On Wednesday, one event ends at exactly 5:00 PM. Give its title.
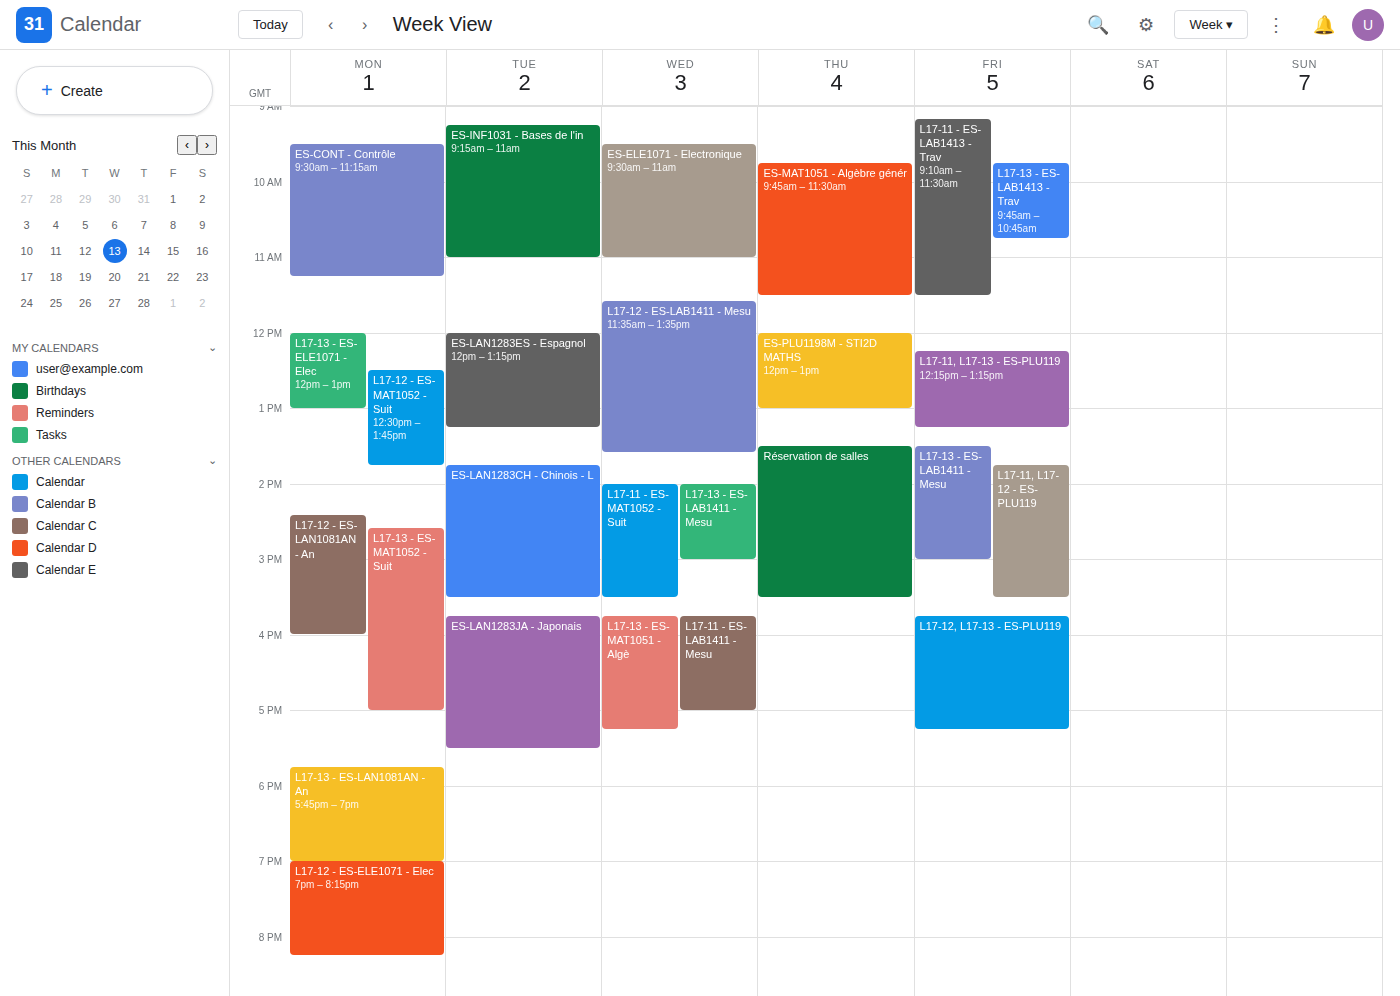
"L17-11 - ES-LAB1411 - Mesu"